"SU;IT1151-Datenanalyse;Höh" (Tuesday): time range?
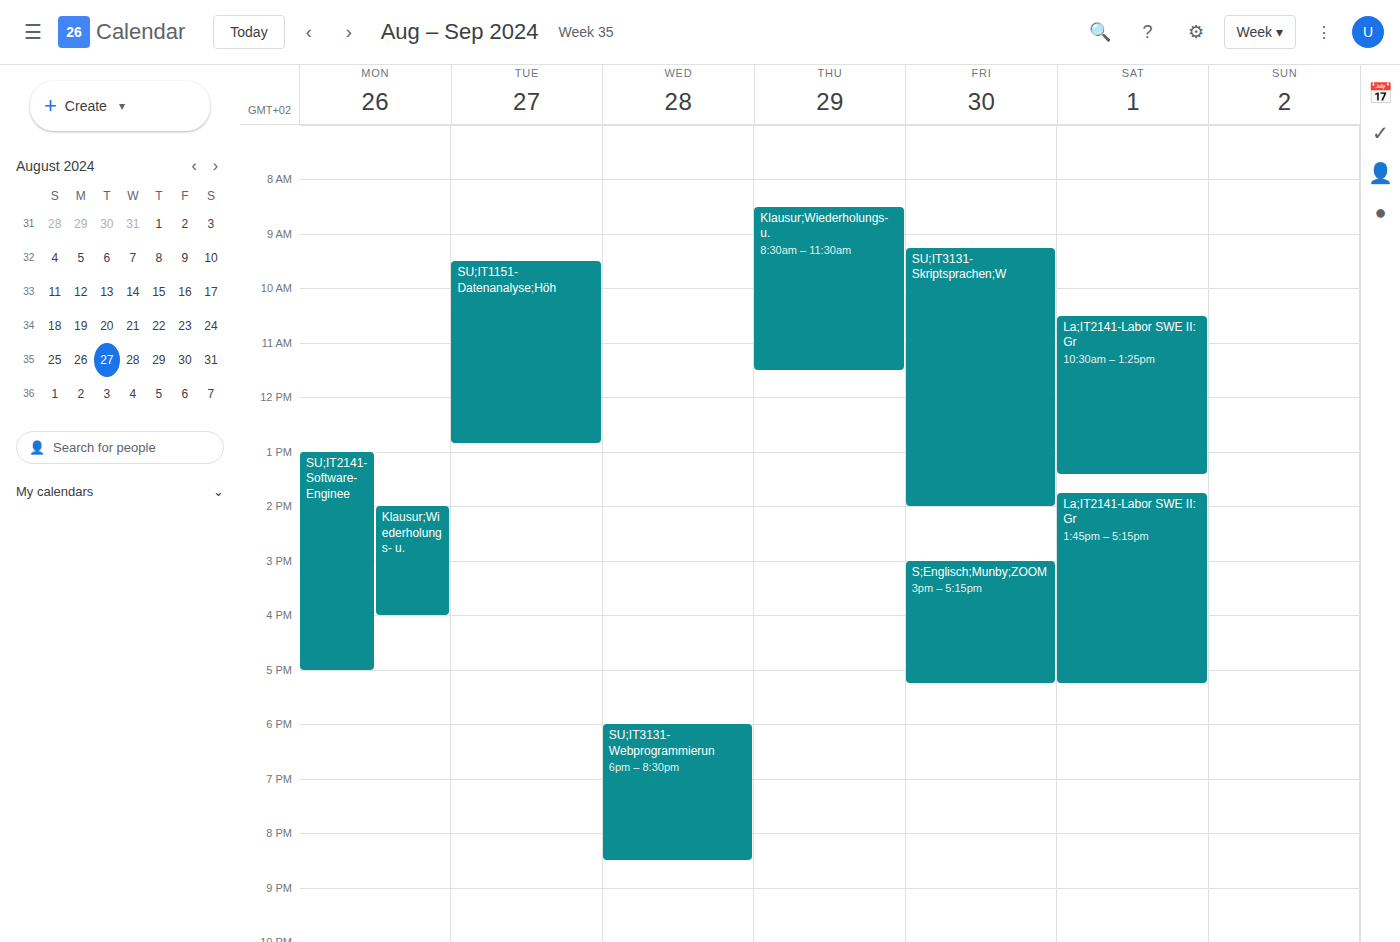
9:30 AM to 12:50 PM